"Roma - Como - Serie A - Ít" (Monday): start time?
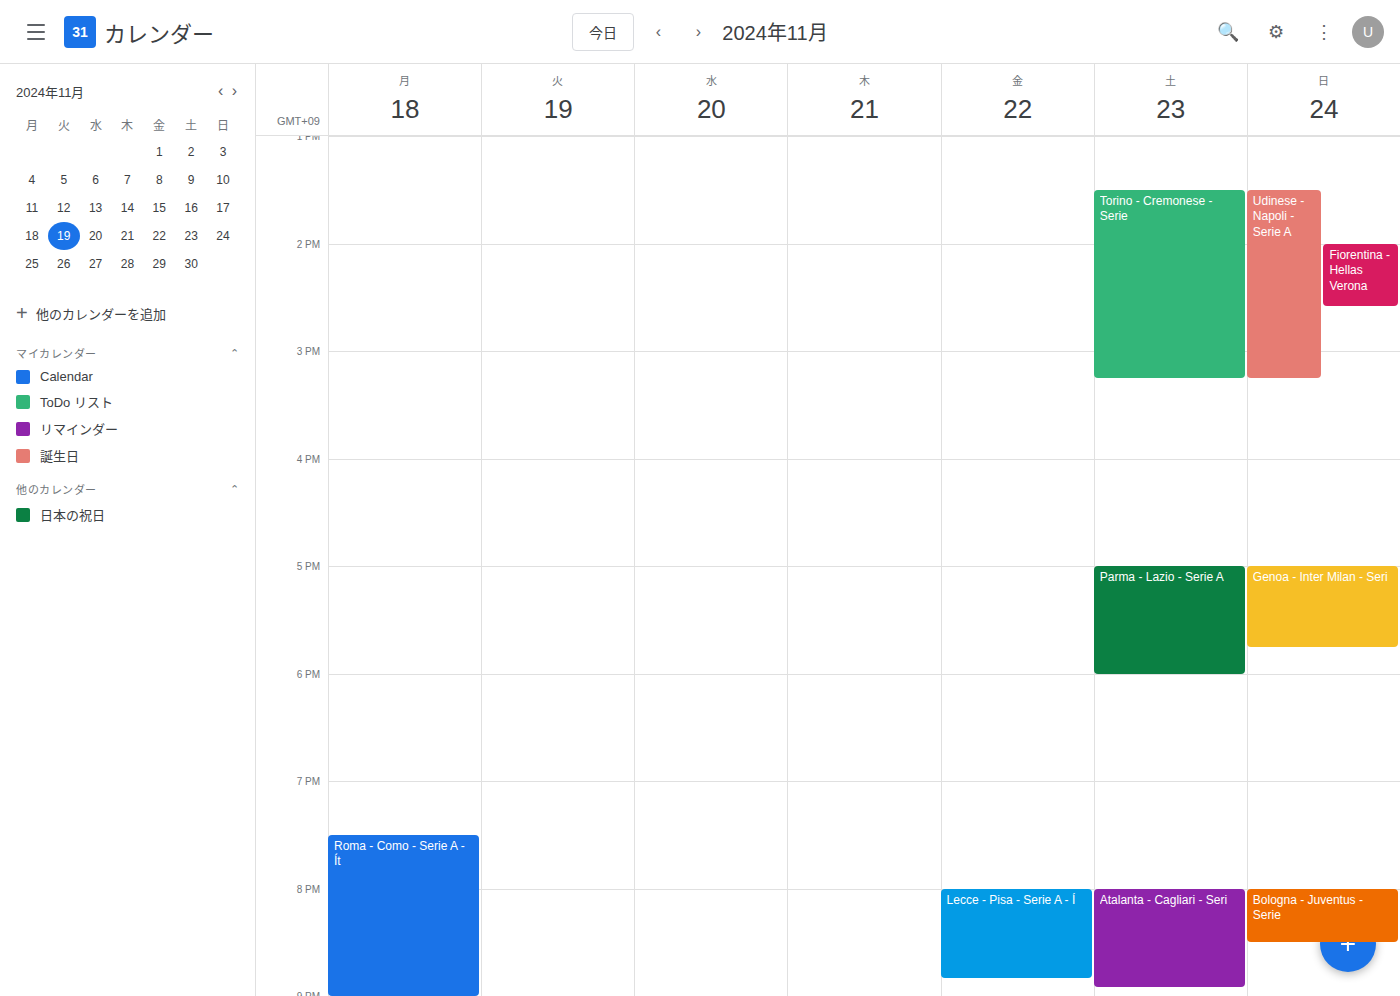
7:30 PM